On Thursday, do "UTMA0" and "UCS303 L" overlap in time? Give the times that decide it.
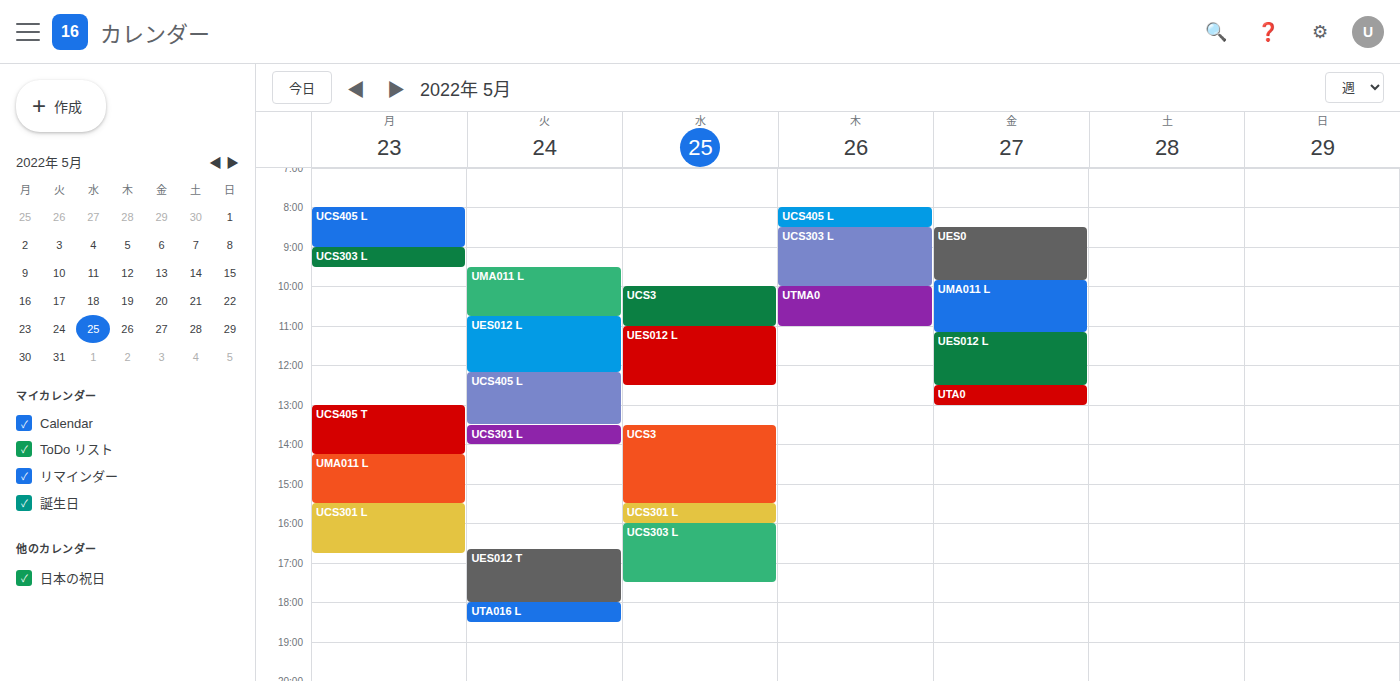
"UCS303 L" ends at 10:00 AM, exactly when "UTMA0" starts -- they touch but do not overlap.